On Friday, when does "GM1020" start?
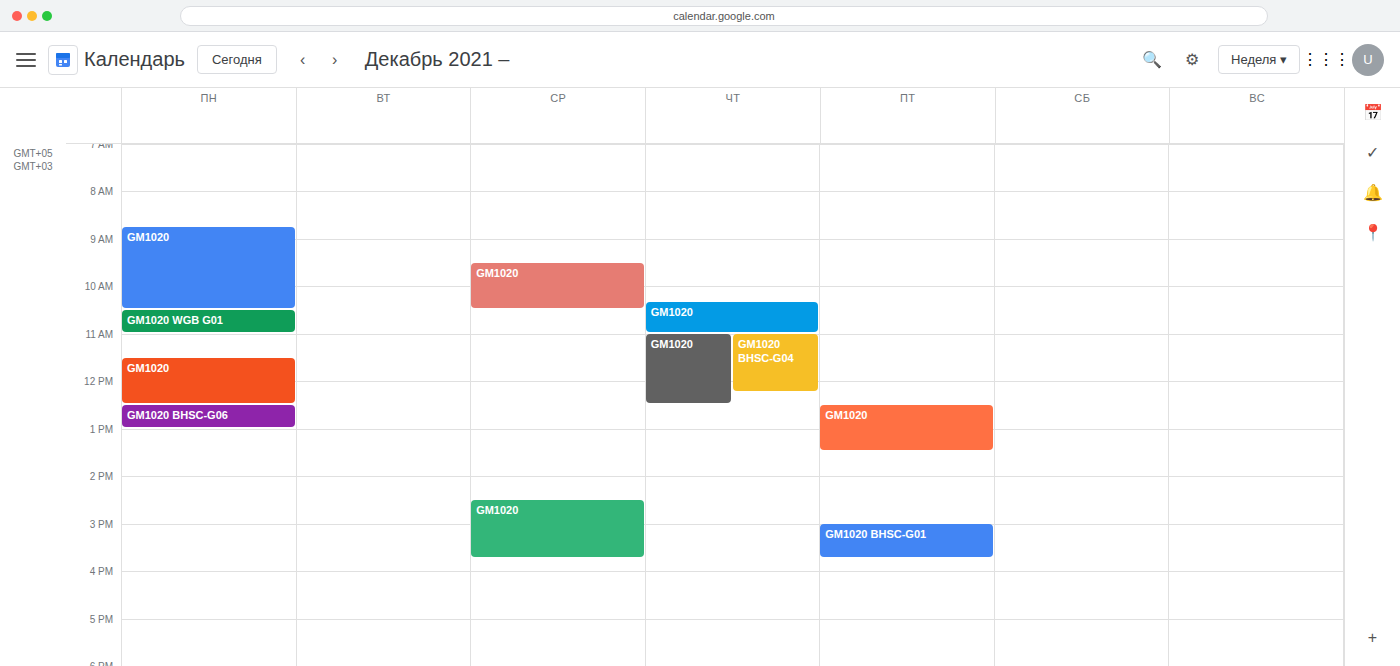
12:30 PM